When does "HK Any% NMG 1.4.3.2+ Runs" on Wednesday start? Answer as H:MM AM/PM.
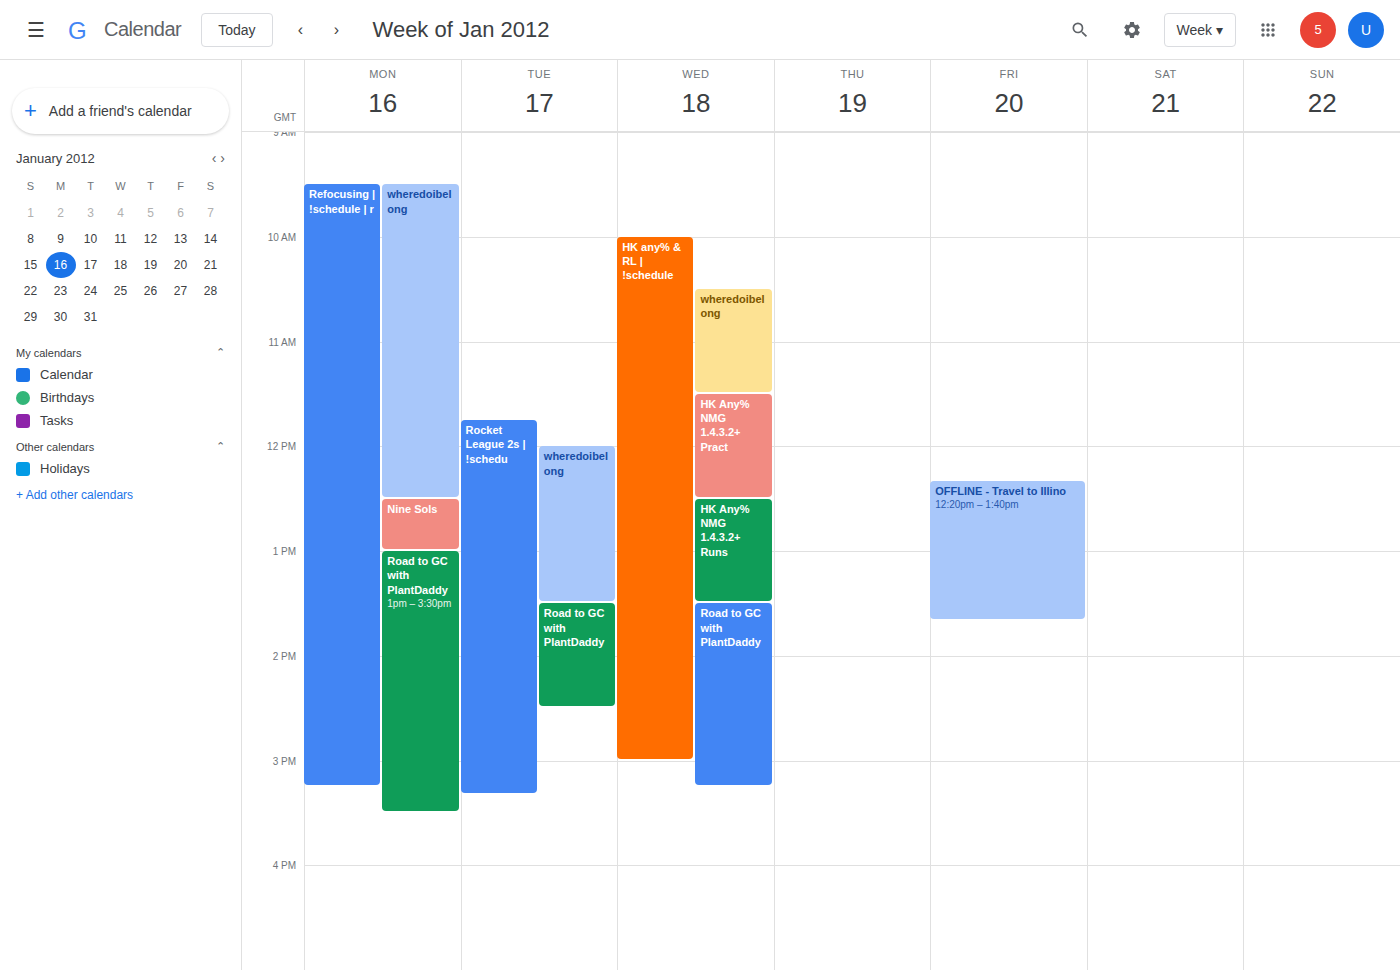
12:30 PM